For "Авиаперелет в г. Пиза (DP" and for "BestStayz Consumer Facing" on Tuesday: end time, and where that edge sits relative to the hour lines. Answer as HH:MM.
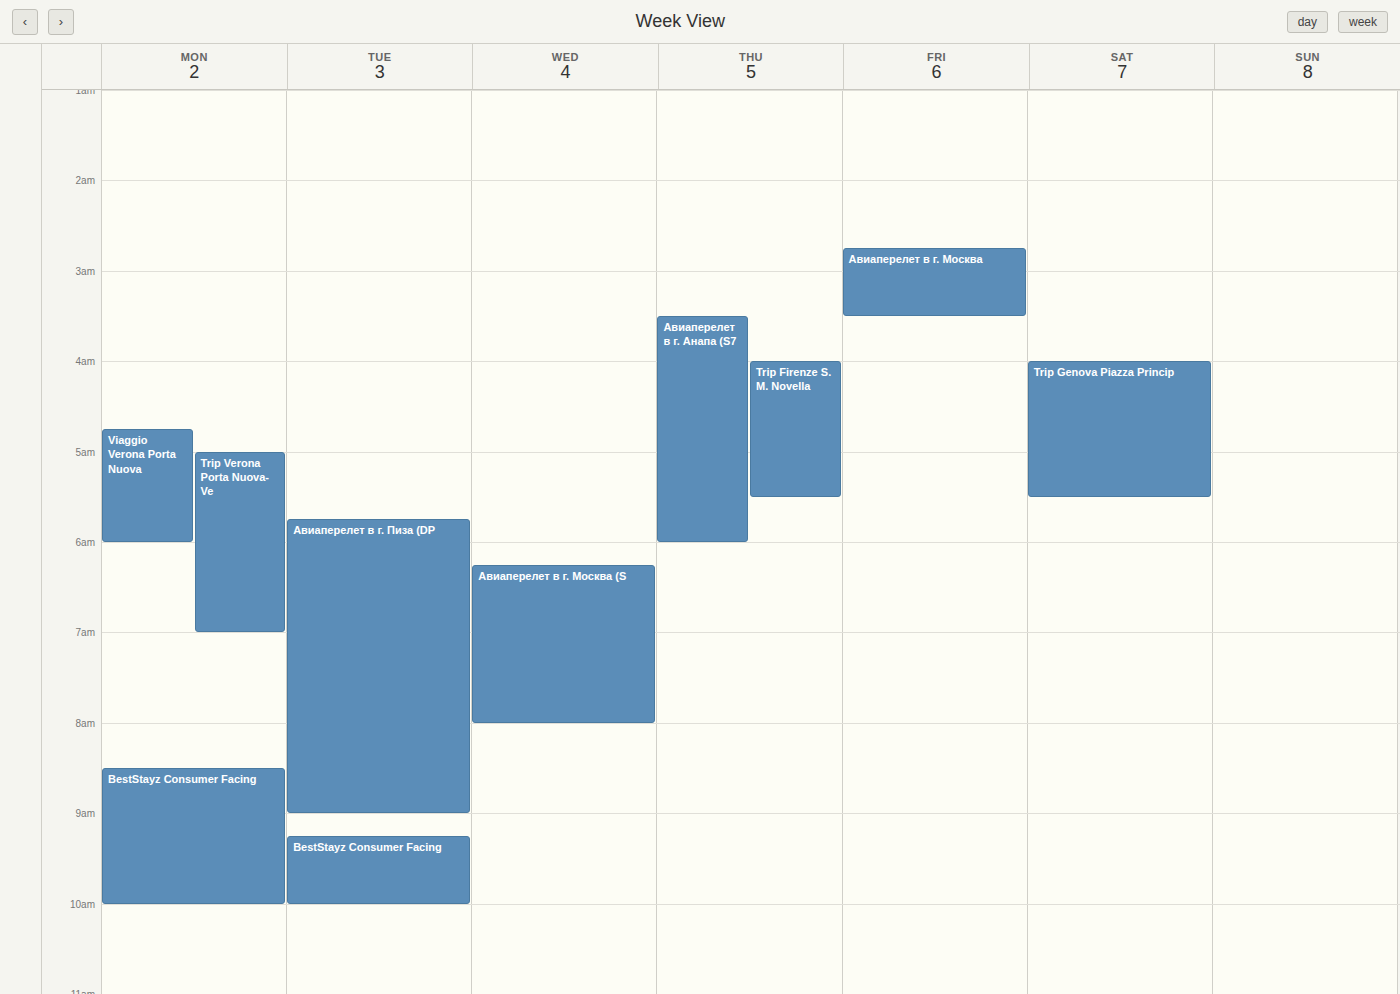
"Авиаперелет в г. Пиза (DP": 09:00, exactly on the 09:00 line. "BestStayz Consumer Facing": 10:00, exactly on the 10:00 line.